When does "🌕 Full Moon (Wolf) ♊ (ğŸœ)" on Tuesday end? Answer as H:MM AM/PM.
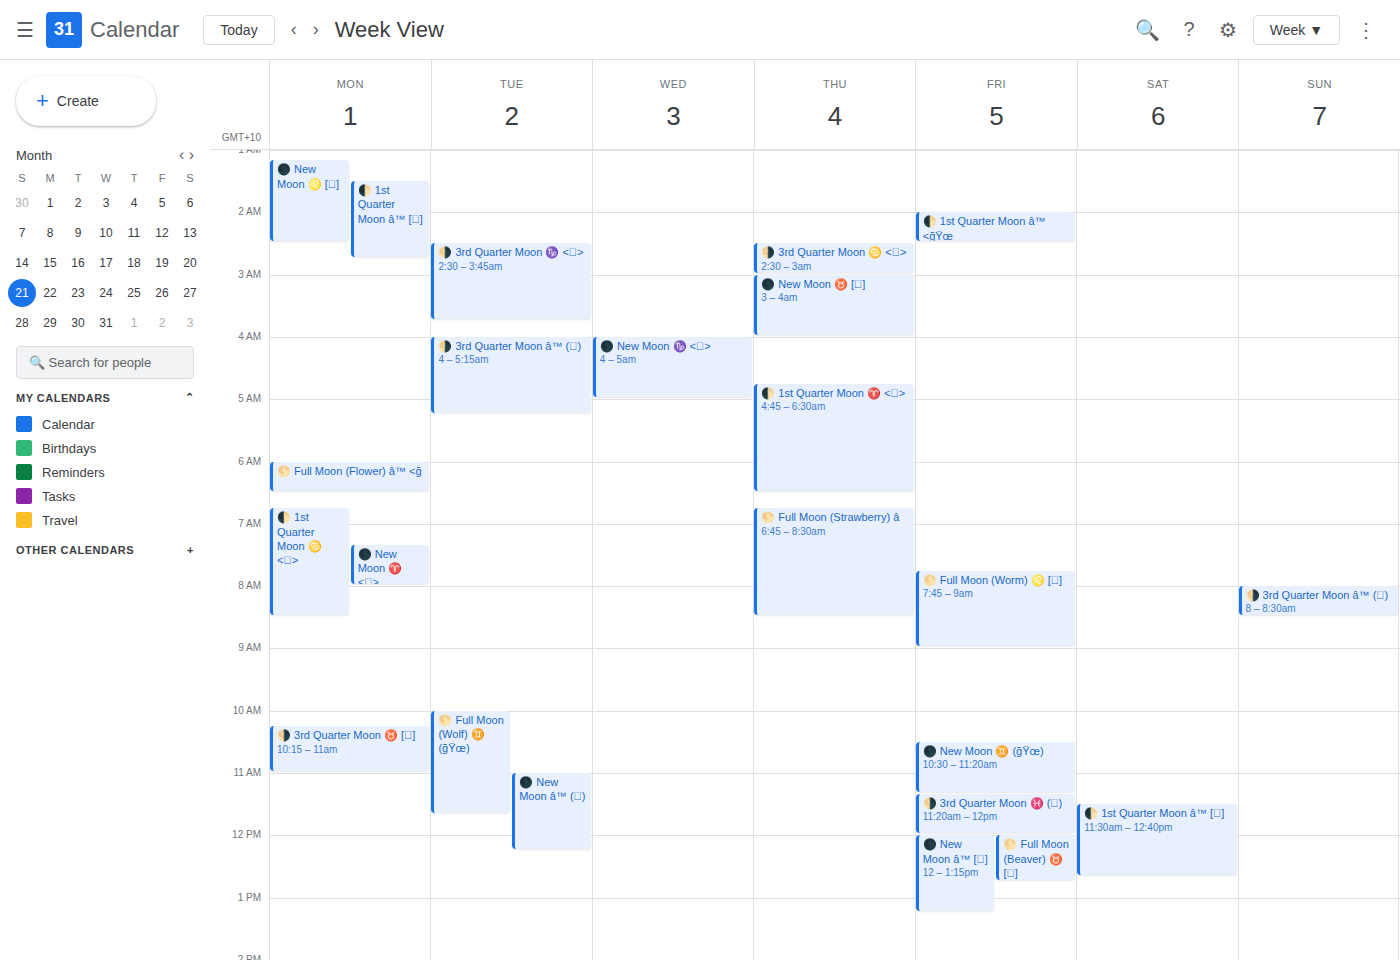
11:40 AM